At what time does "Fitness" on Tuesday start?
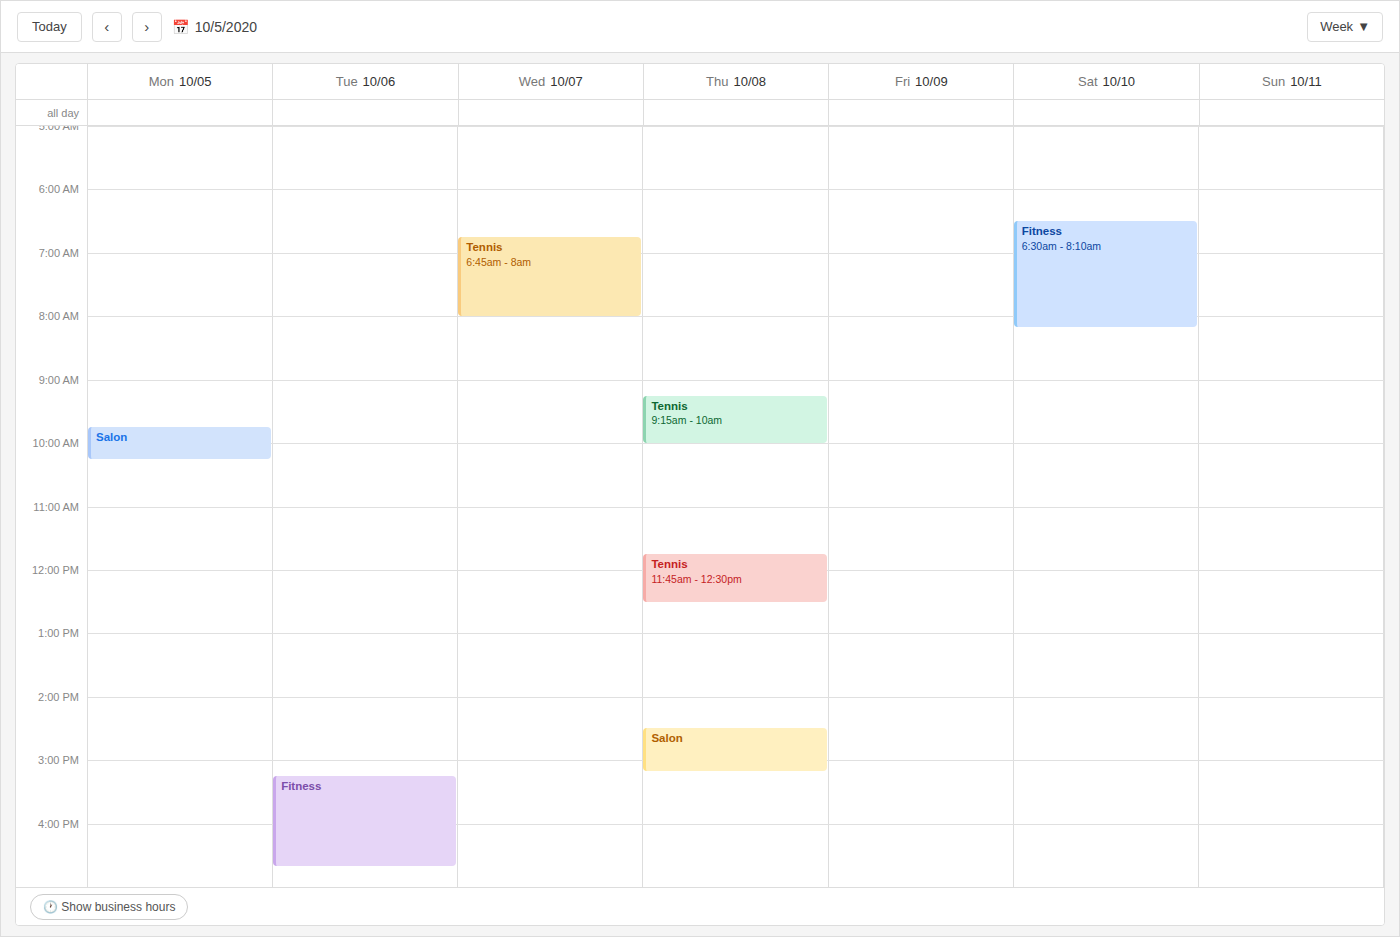
3:15 PM